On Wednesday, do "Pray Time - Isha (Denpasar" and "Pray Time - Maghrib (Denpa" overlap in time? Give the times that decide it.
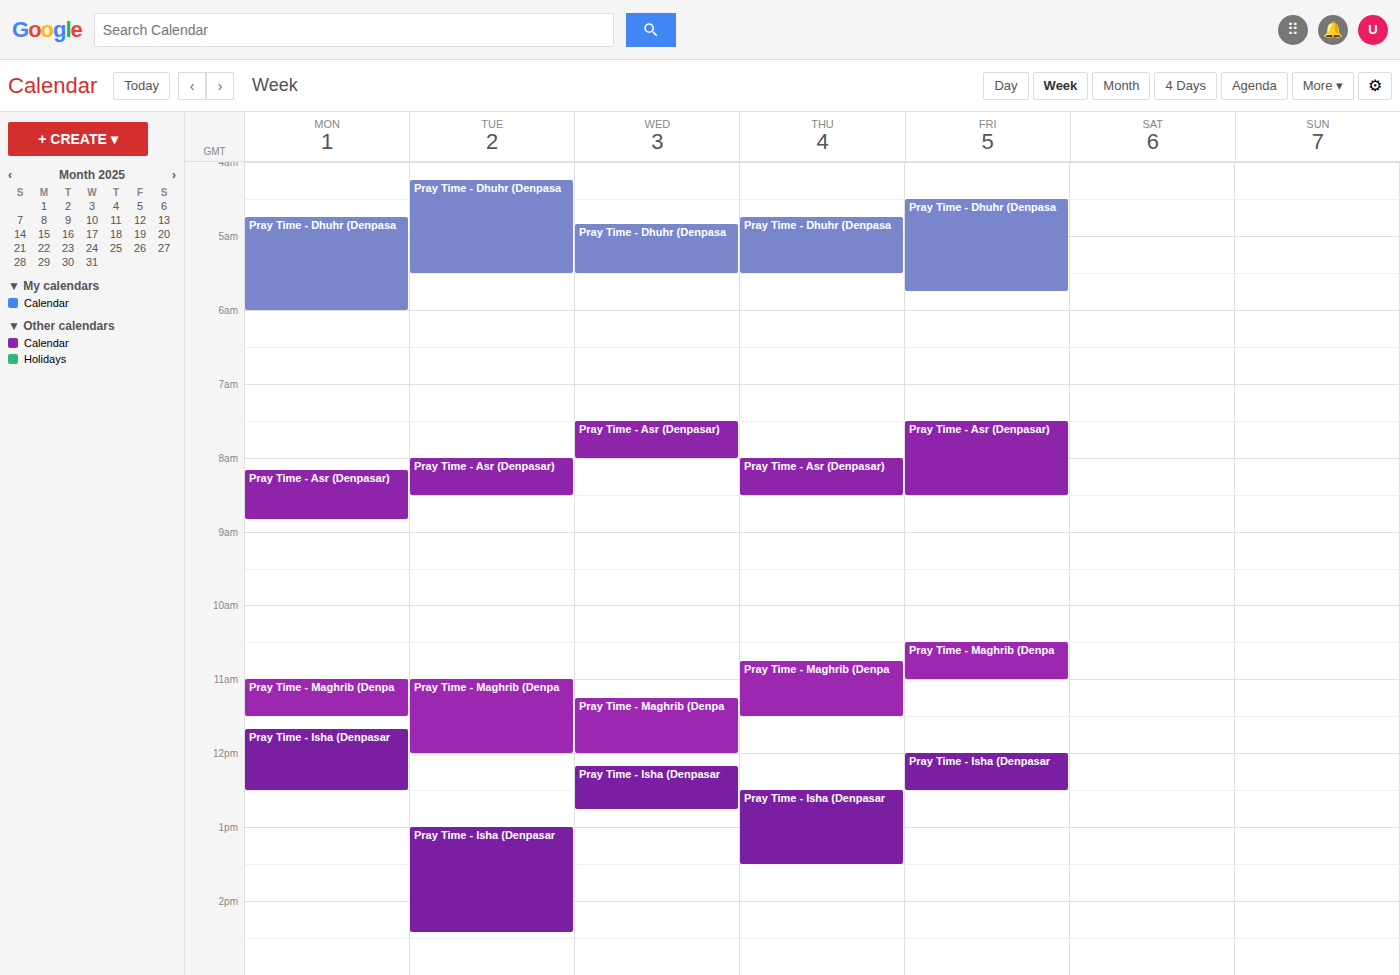
"Pray Time - Maghrib (Denpa" ends at 12:00 and "Pray Time - Isha (Denpasar" starts at 12:10 -- no overlap.